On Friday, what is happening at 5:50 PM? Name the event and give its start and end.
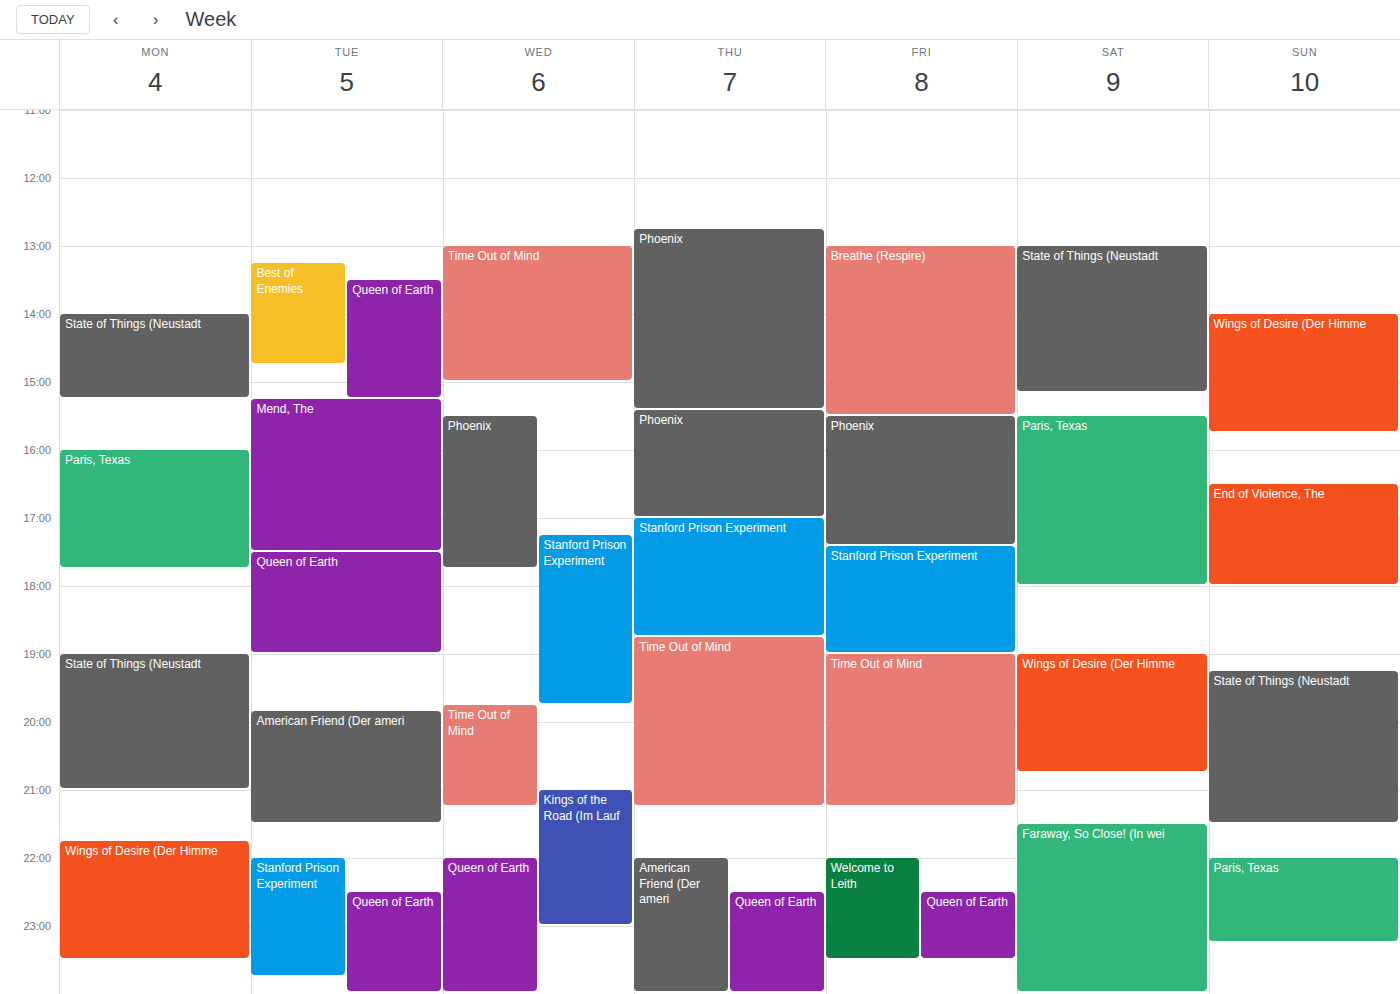
"Stanford Prison Experiment", 5:25 PM to 7:00 PM